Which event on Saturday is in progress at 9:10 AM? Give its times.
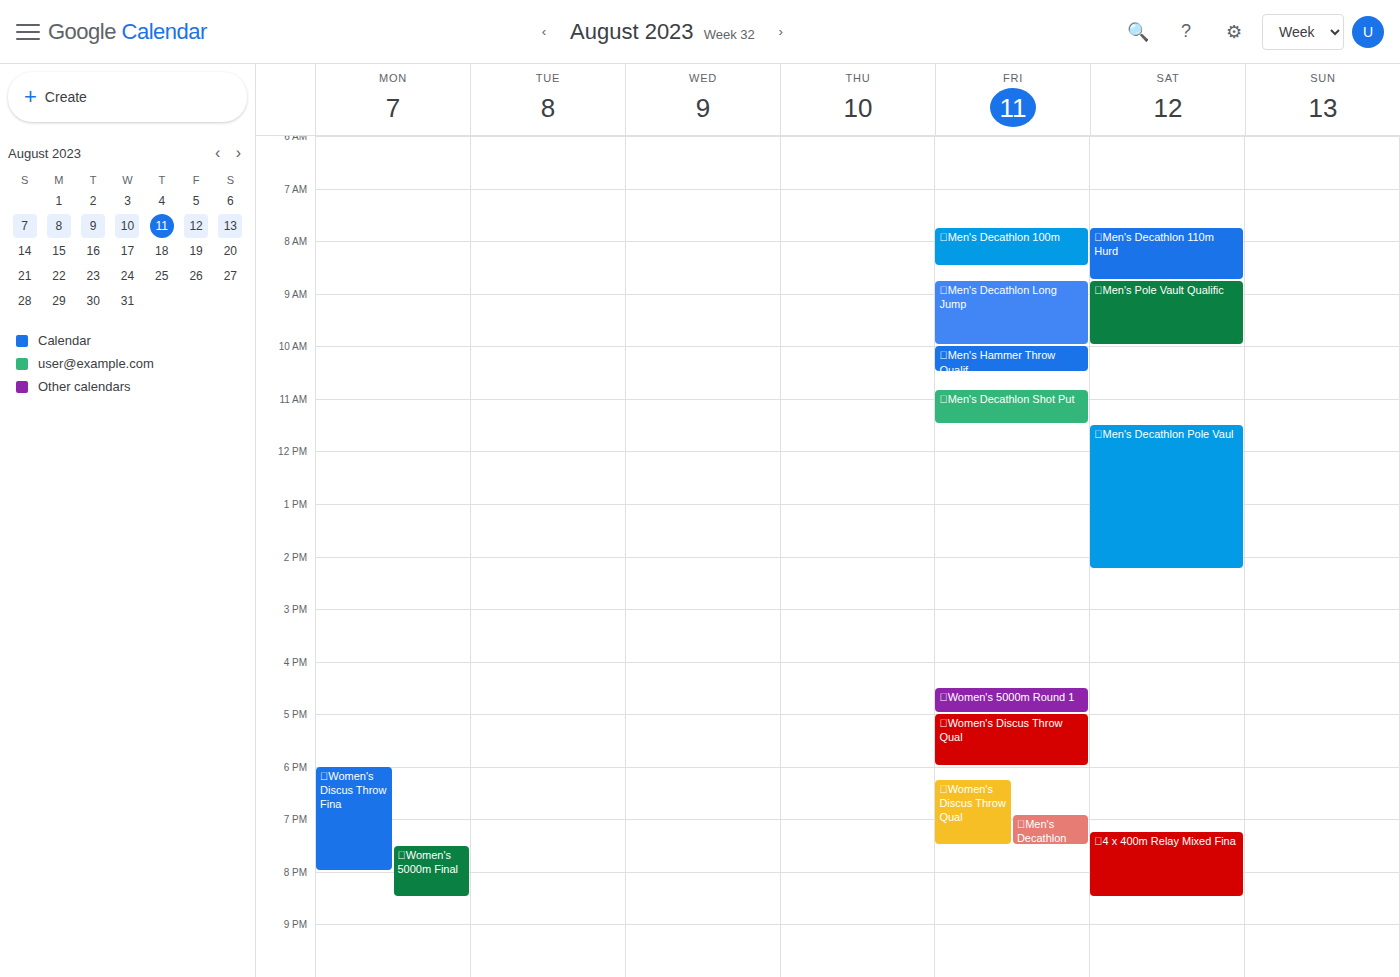
"🃠Men's Pole Vault Qualific", 8:45 AM to 10:00 AM